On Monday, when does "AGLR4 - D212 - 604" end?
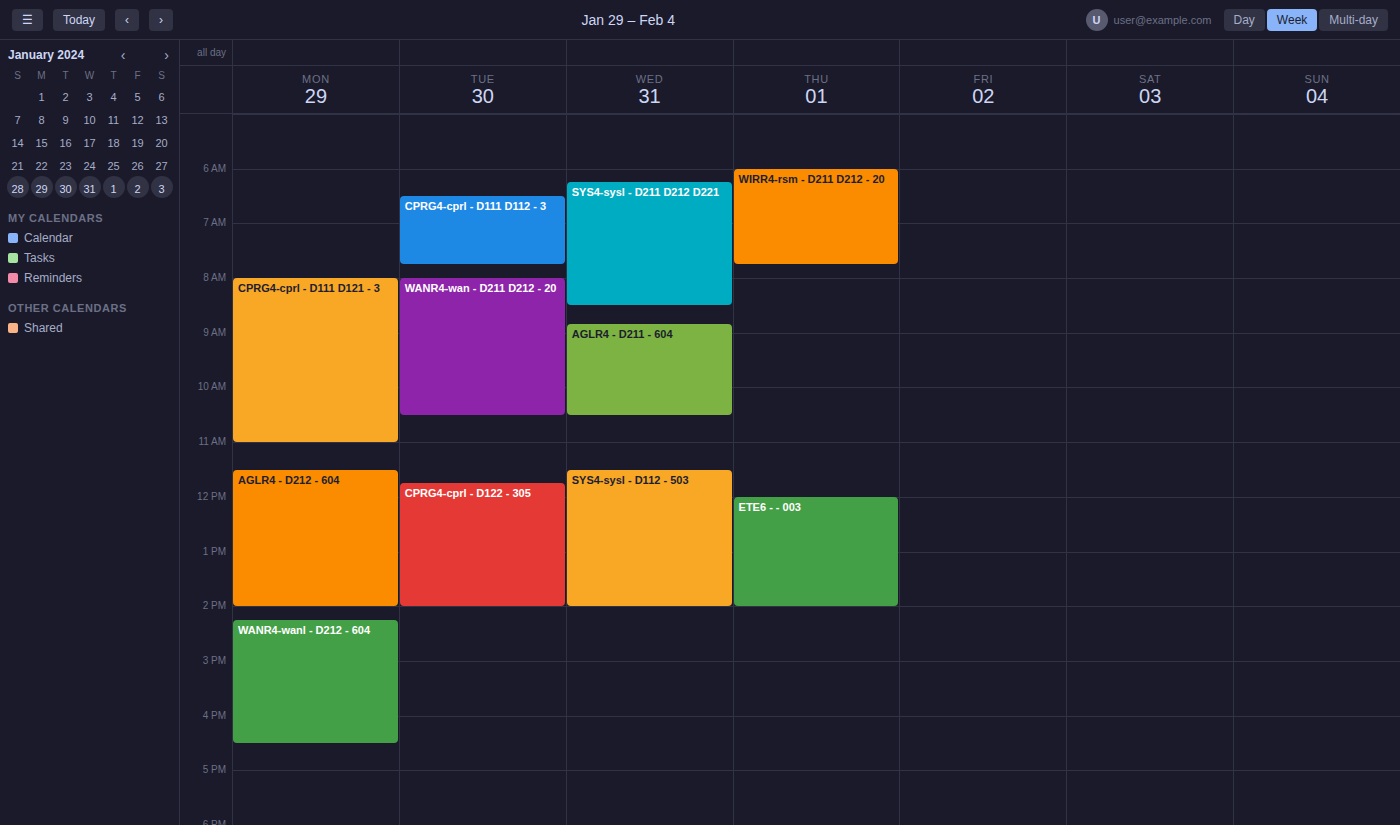
14:00